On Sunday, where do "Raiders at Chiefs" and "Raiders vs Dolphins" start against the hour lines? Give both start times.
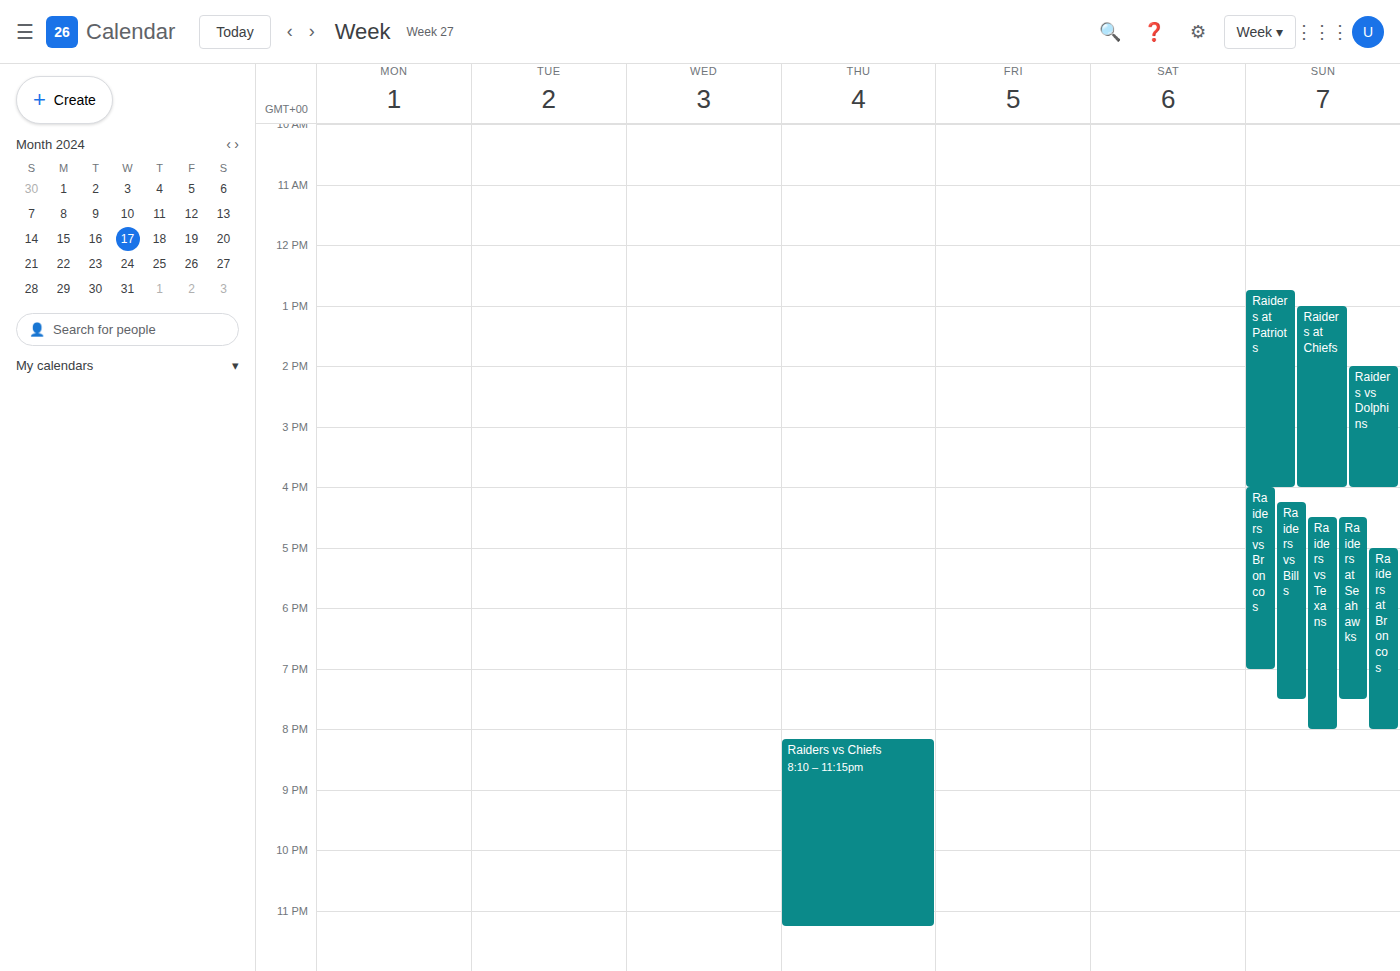
"Raiders at Chiefs": 1:00 PM, exactly on the 1 PM line. "Raiders vs Dolphins": 2:00 PM, exactly on the 2 PM line.